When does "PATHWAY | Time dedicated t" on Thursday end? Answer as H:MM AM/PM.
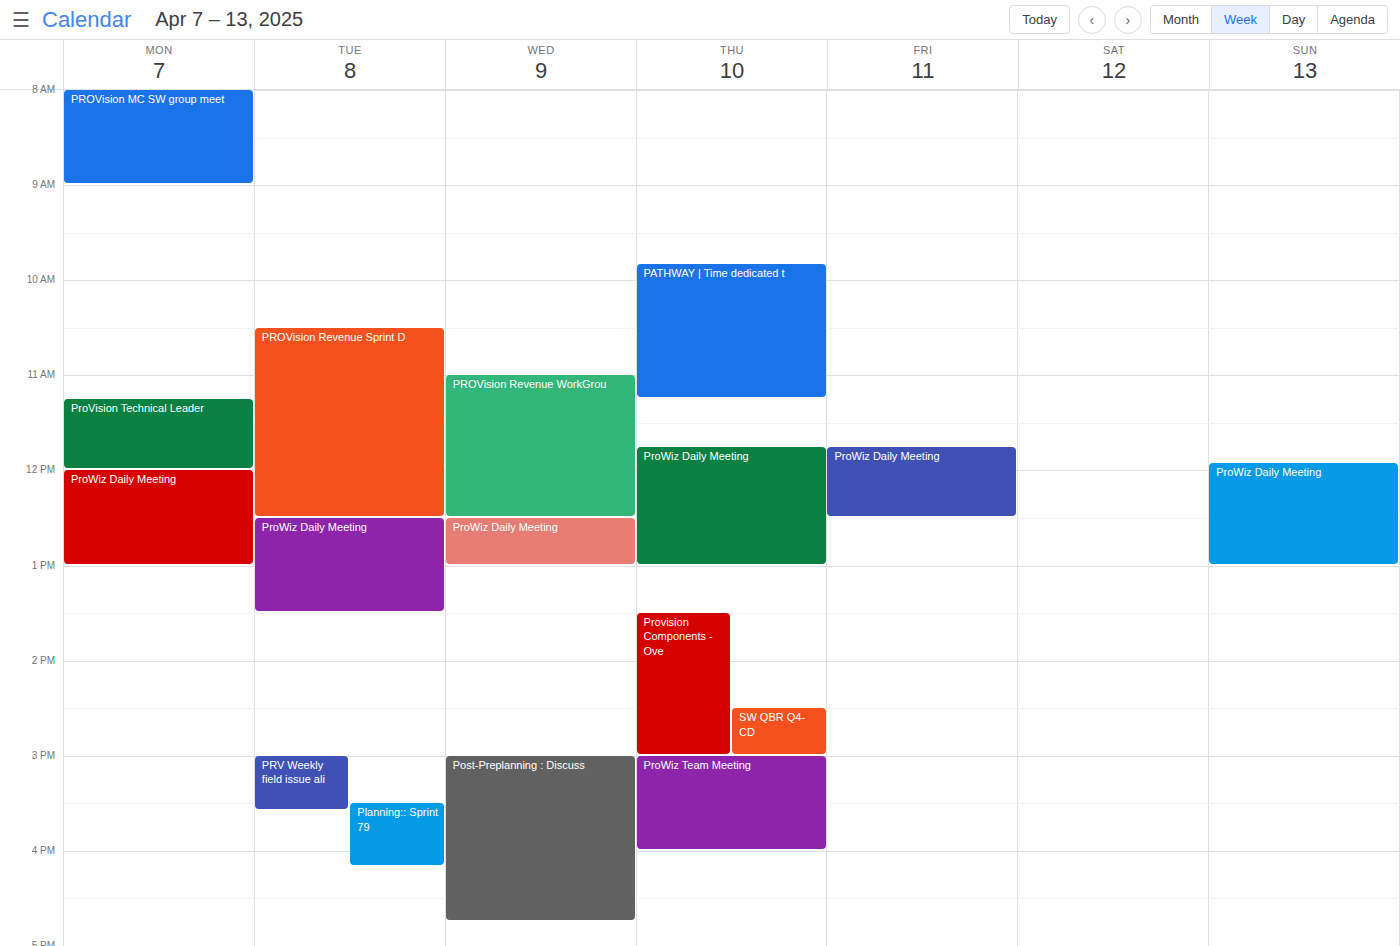
11:15 AM